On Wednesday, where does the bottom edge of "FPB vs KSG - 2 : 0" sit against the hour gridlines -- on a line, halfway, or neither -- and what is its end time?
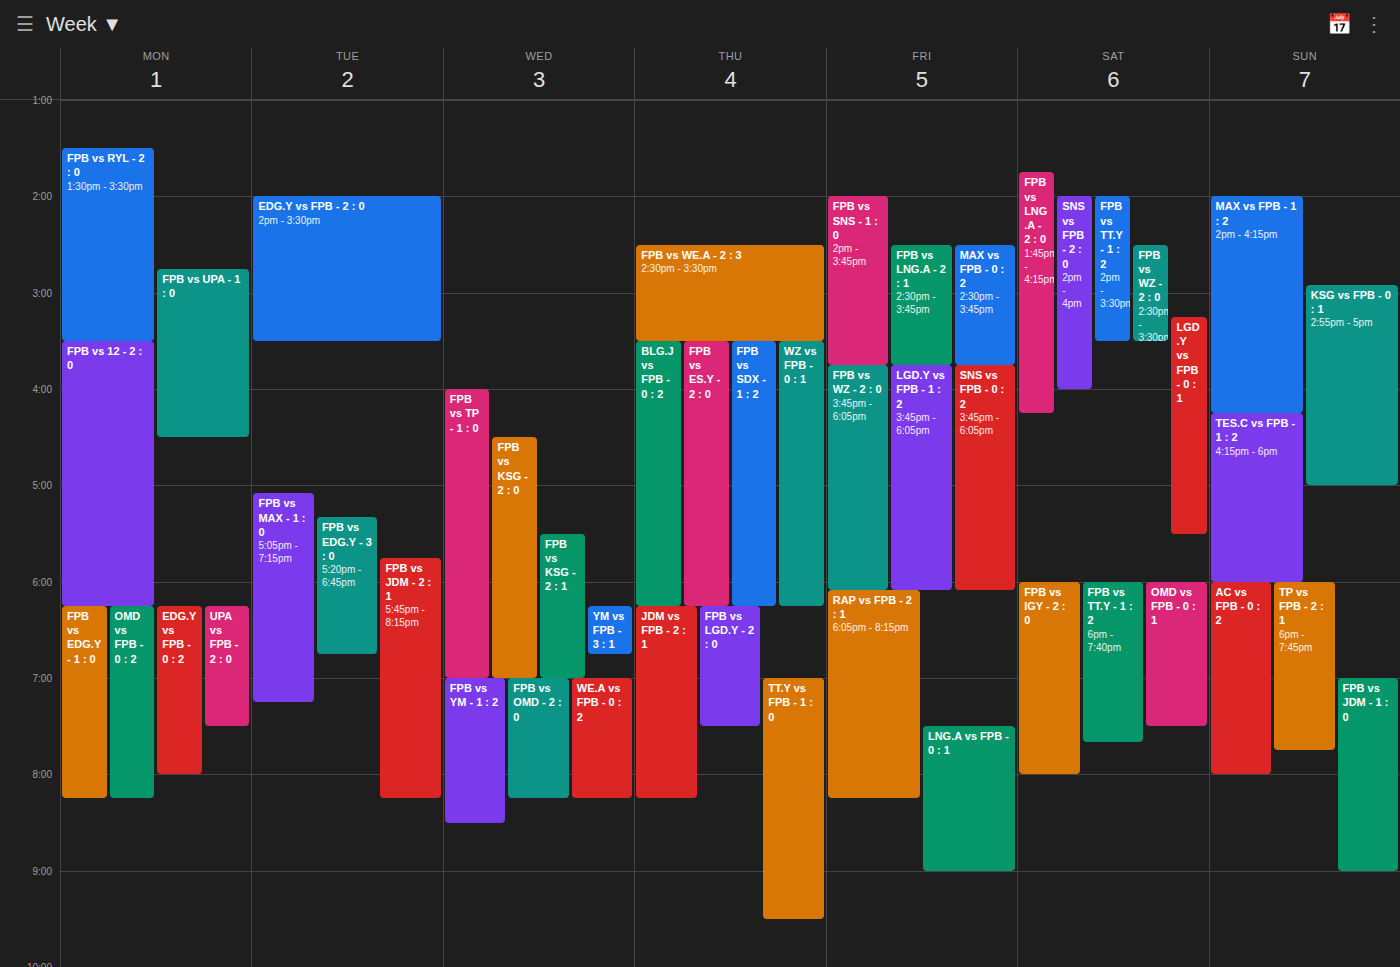
7:00 PM -- exactly on the 7 PM line.